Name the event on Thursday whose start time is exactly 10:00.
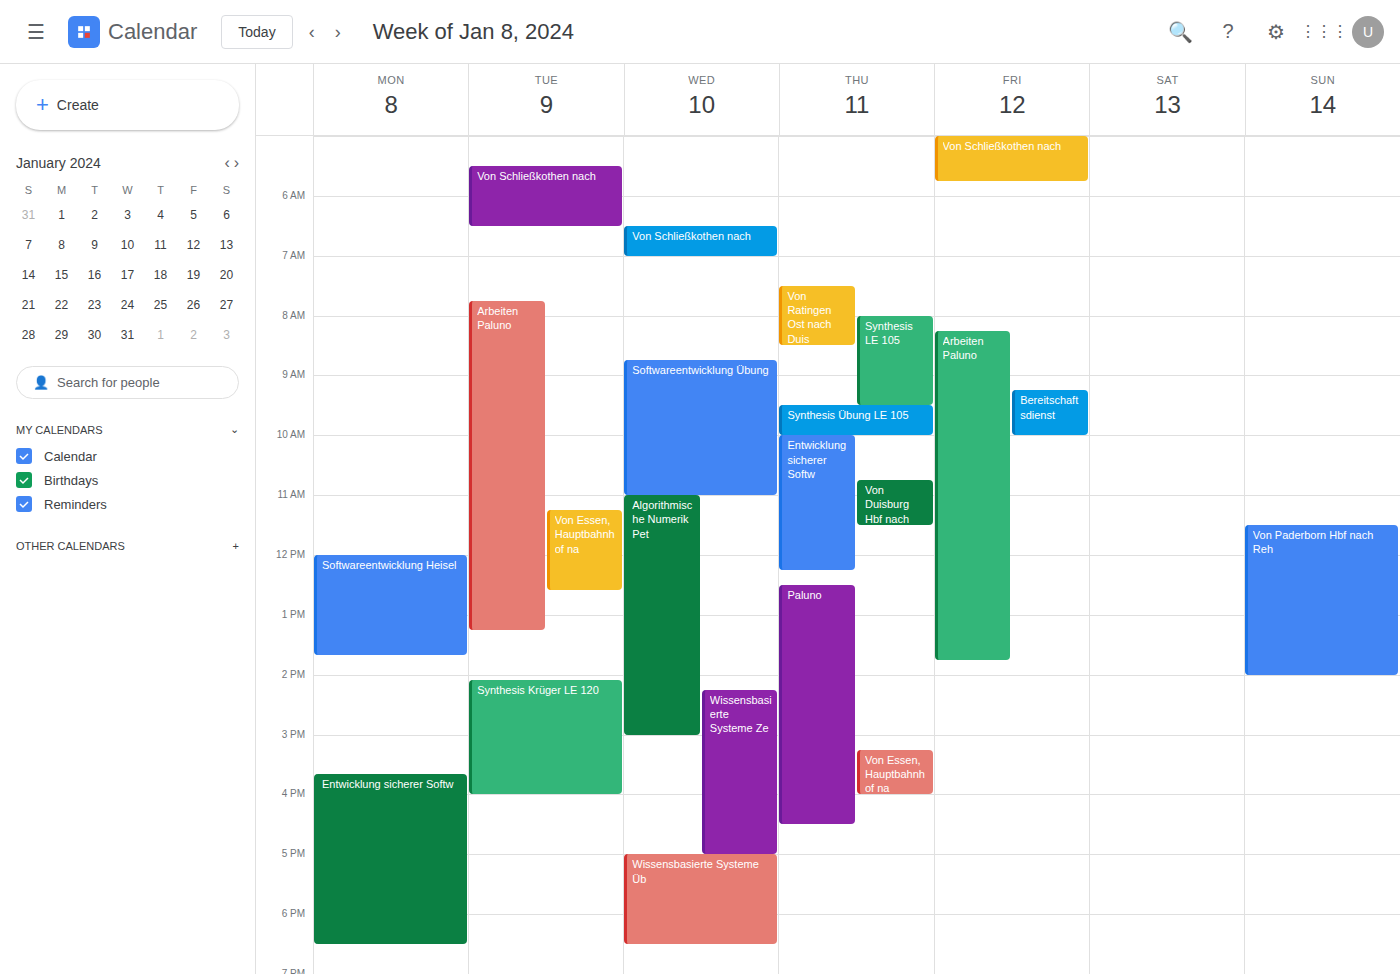
"Entwicklung sicherer Softw"